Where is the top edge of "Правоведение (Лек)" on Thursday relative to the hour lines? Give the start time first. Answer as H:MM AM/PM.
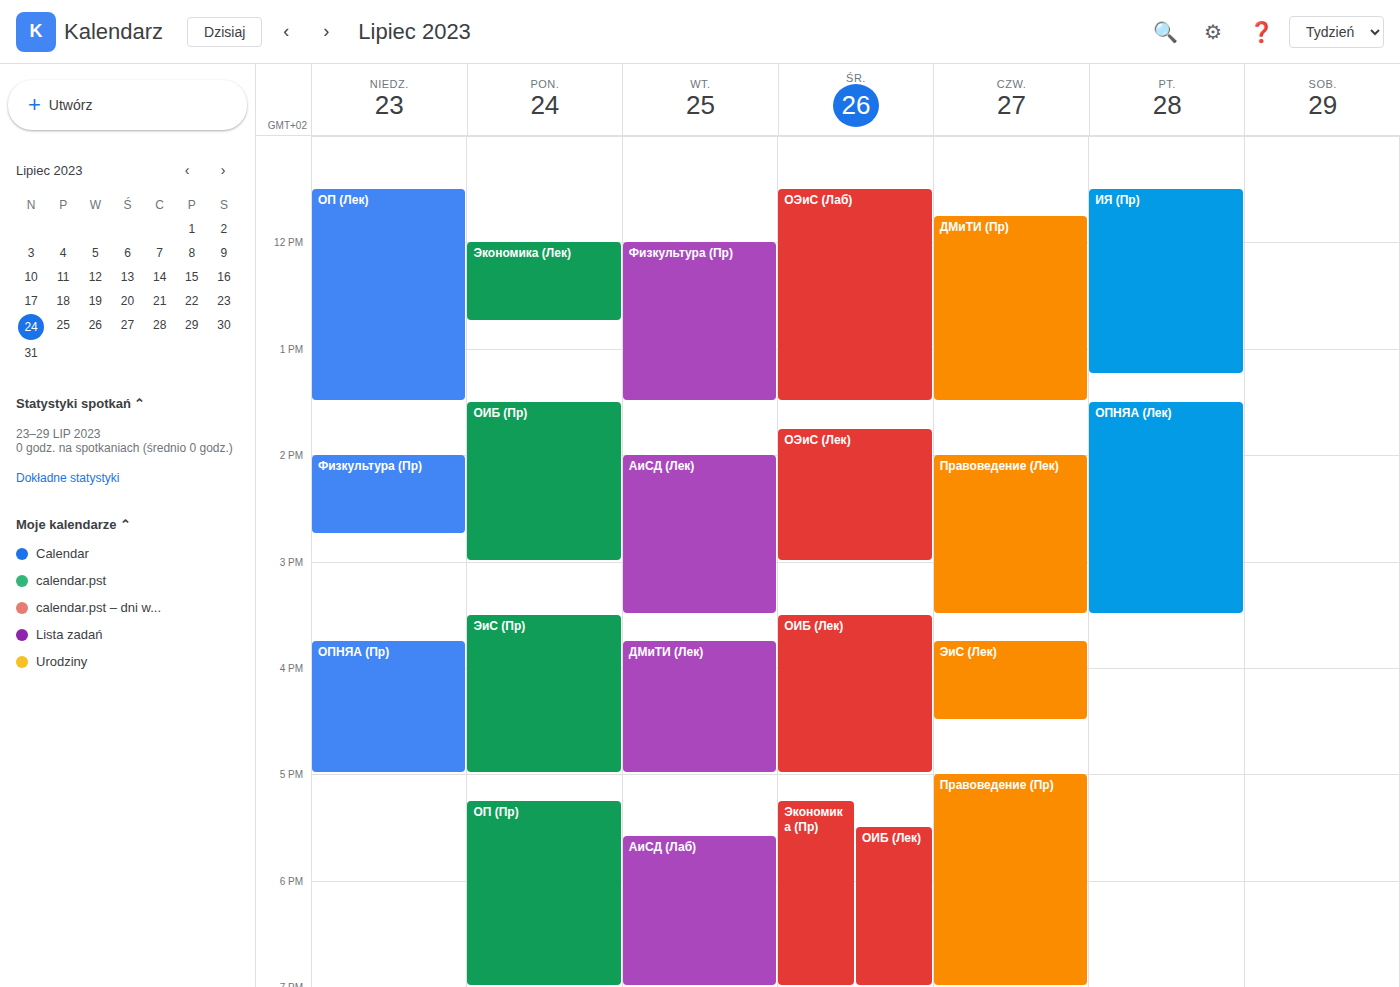
2:00 PM -- exactly on the 2 PM line.